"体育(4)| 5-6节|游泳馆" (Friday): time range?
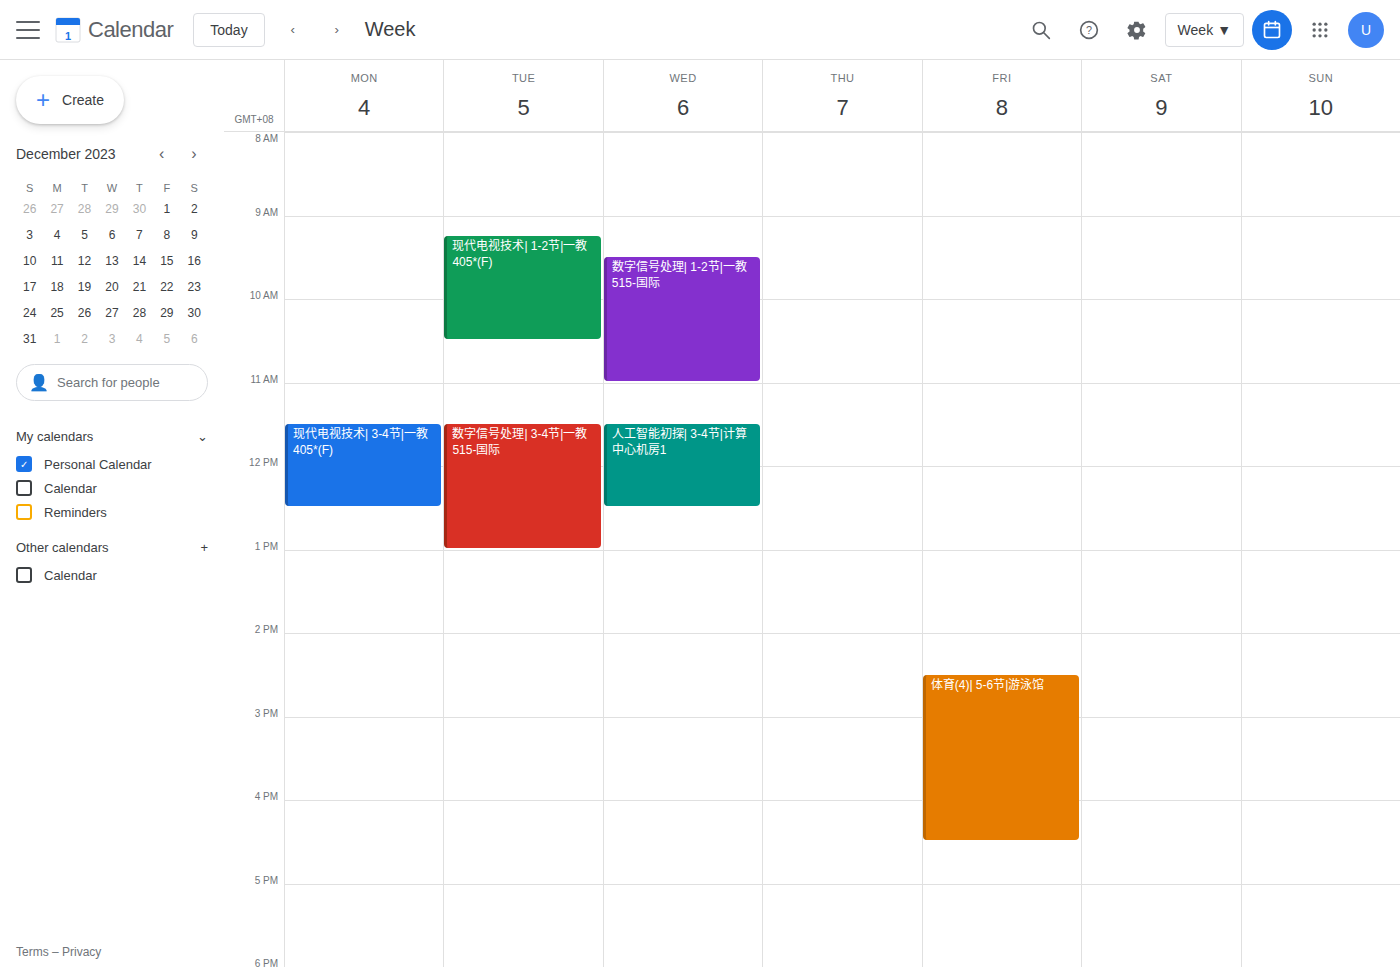
2:30 PM to 4:30 PM